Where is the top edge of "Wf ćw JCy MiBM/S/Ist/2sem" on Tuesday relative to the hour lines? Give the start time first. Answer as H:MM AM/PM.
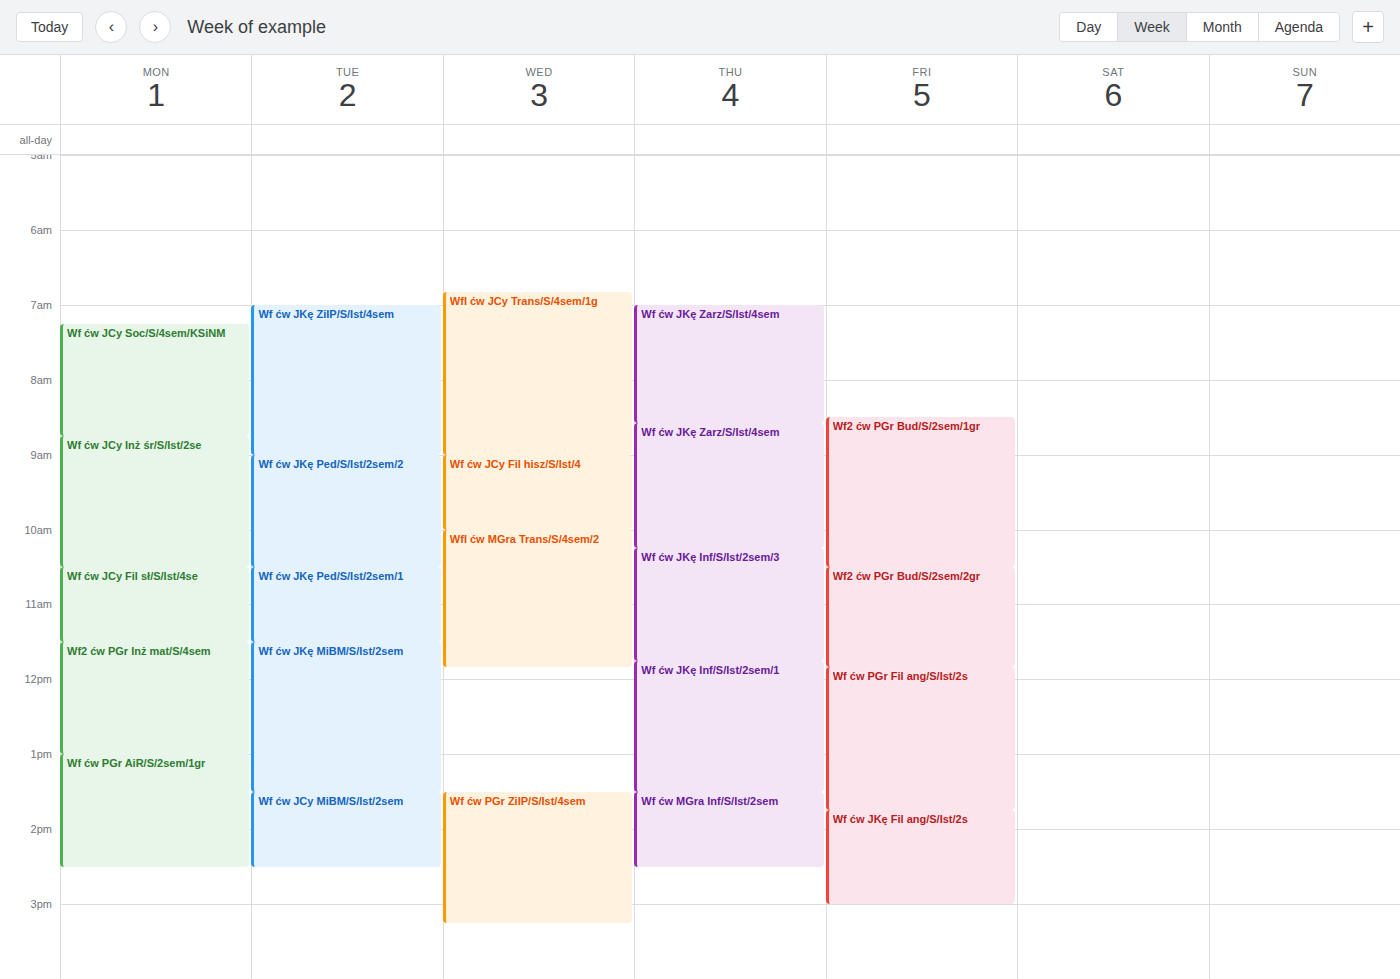
1:30 PM -- halfway between the 1 PM and 2 PM lines.